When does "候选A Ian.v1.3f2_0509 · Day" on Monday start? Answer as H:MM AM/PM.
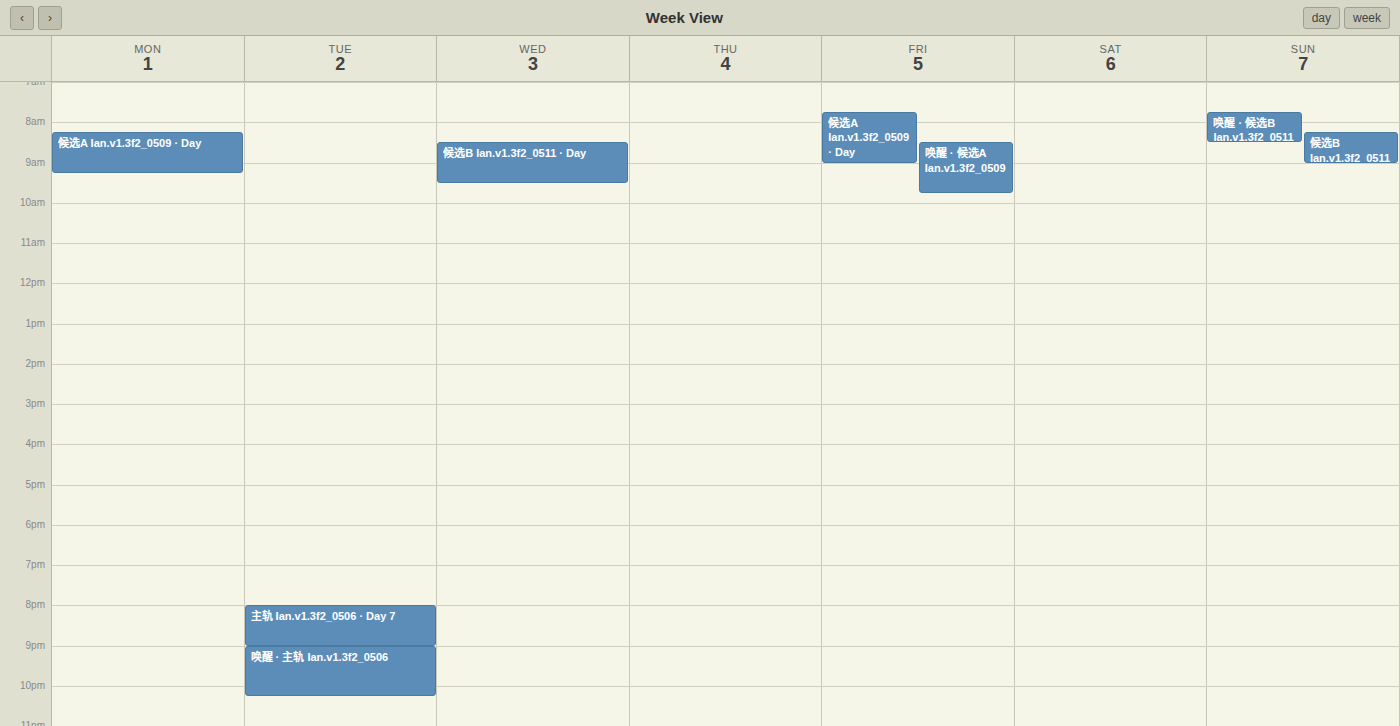
8:15 AM